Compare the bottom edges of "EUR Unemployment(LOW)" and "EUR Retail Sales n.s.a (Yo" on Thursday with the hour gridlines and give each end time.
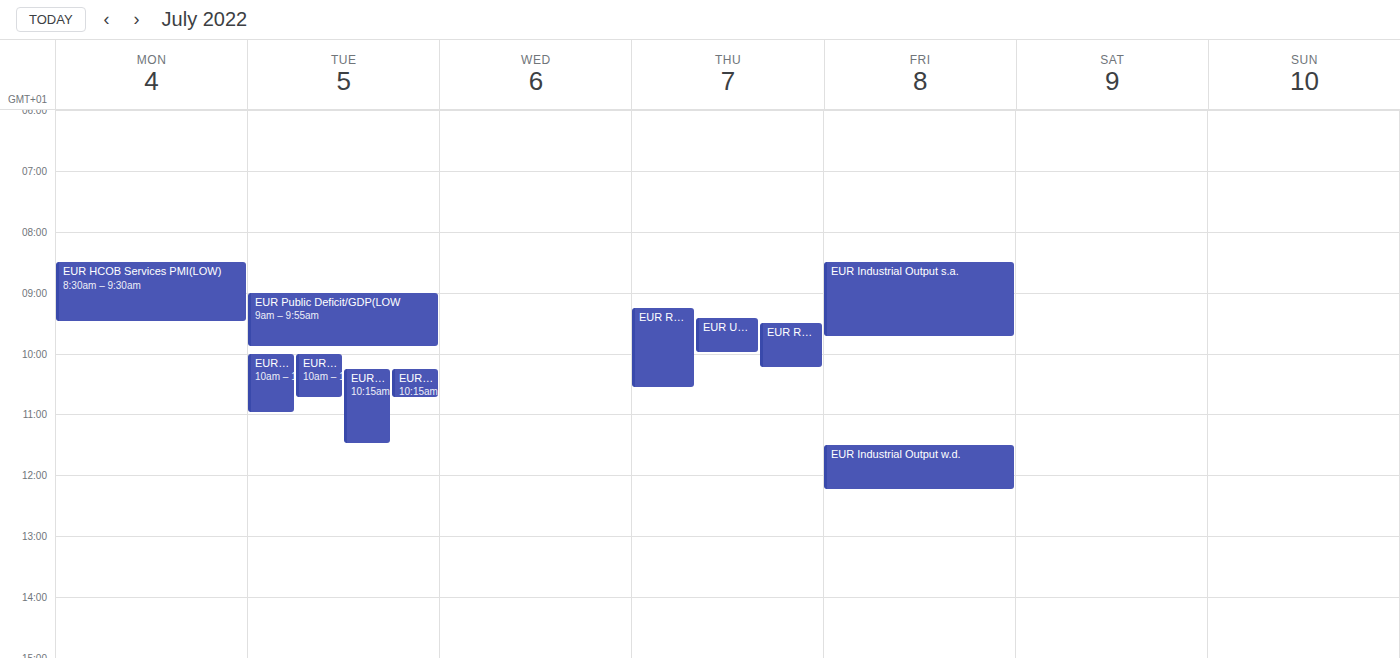
"EUR Unemployment(LOW)": 10:00 AM, exactly on the 10 AM line. "EUR Retail Sales n.s.a (Yo": 10:15 AM, neither: a quarter of the way from the 10 AM line to the 11 AM line.